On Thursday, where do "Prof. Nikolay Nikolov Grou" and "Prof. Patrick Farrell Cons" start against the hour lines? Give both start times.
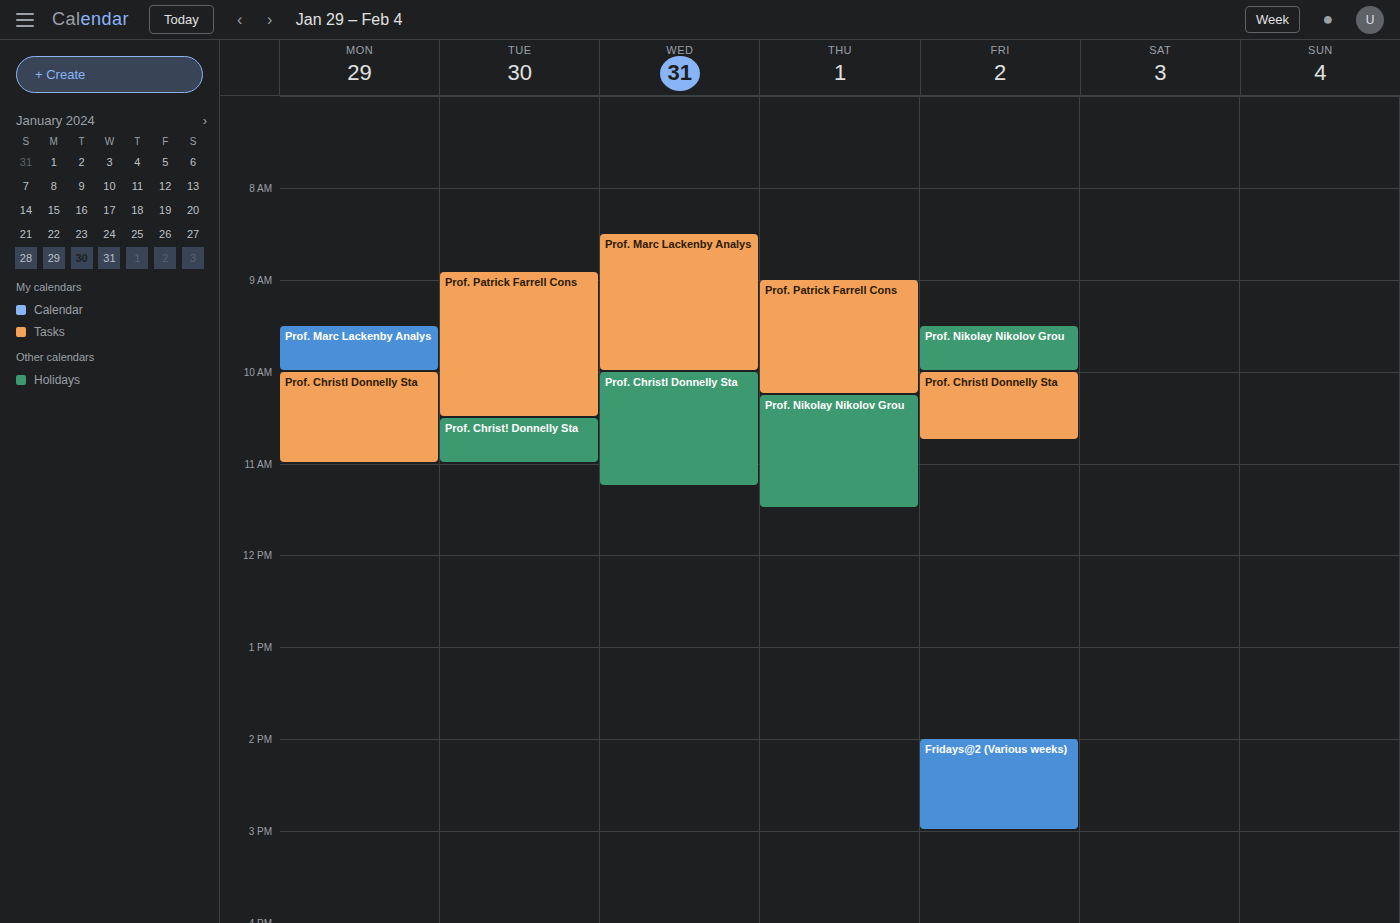
"Prof. Nikolay Nikolov Grou": 10:15 AM, neither: a quarter of the way from the 10 AM line to the 11 AM line. "Prof. Patrick Farrell Cons": 9:00 AM, exactly on the 9 AM line.